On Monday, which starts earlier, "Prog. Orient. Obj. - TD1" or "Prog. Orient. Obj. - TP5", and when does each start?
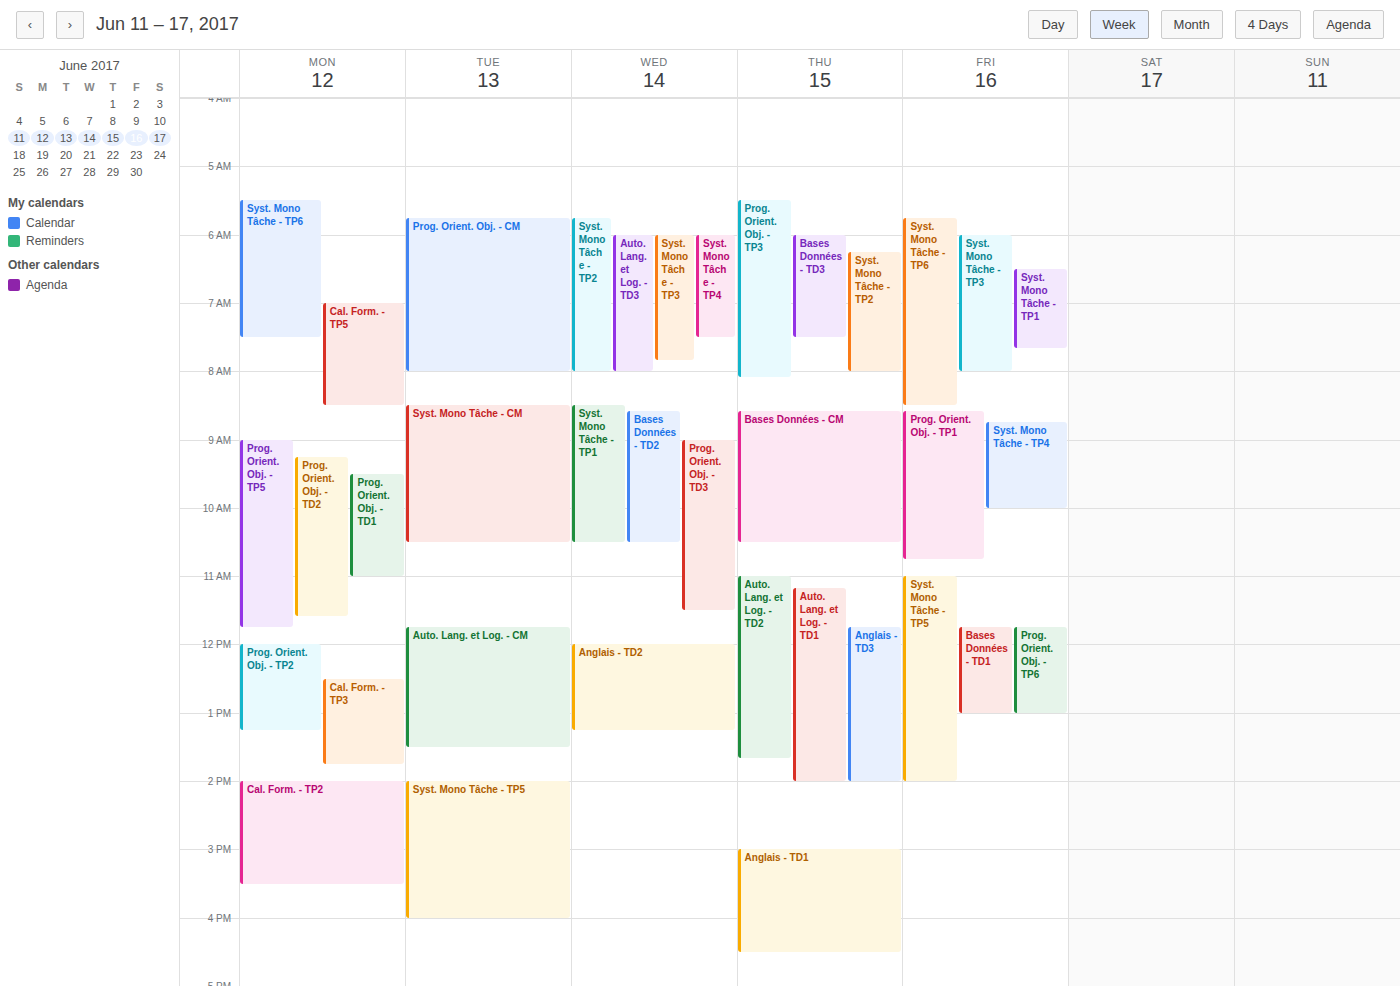
"Prog. Orient. Obj. - TP5" 9:00 AM; "Prog. Orient. Obj. - TD1" 9:30 AM.